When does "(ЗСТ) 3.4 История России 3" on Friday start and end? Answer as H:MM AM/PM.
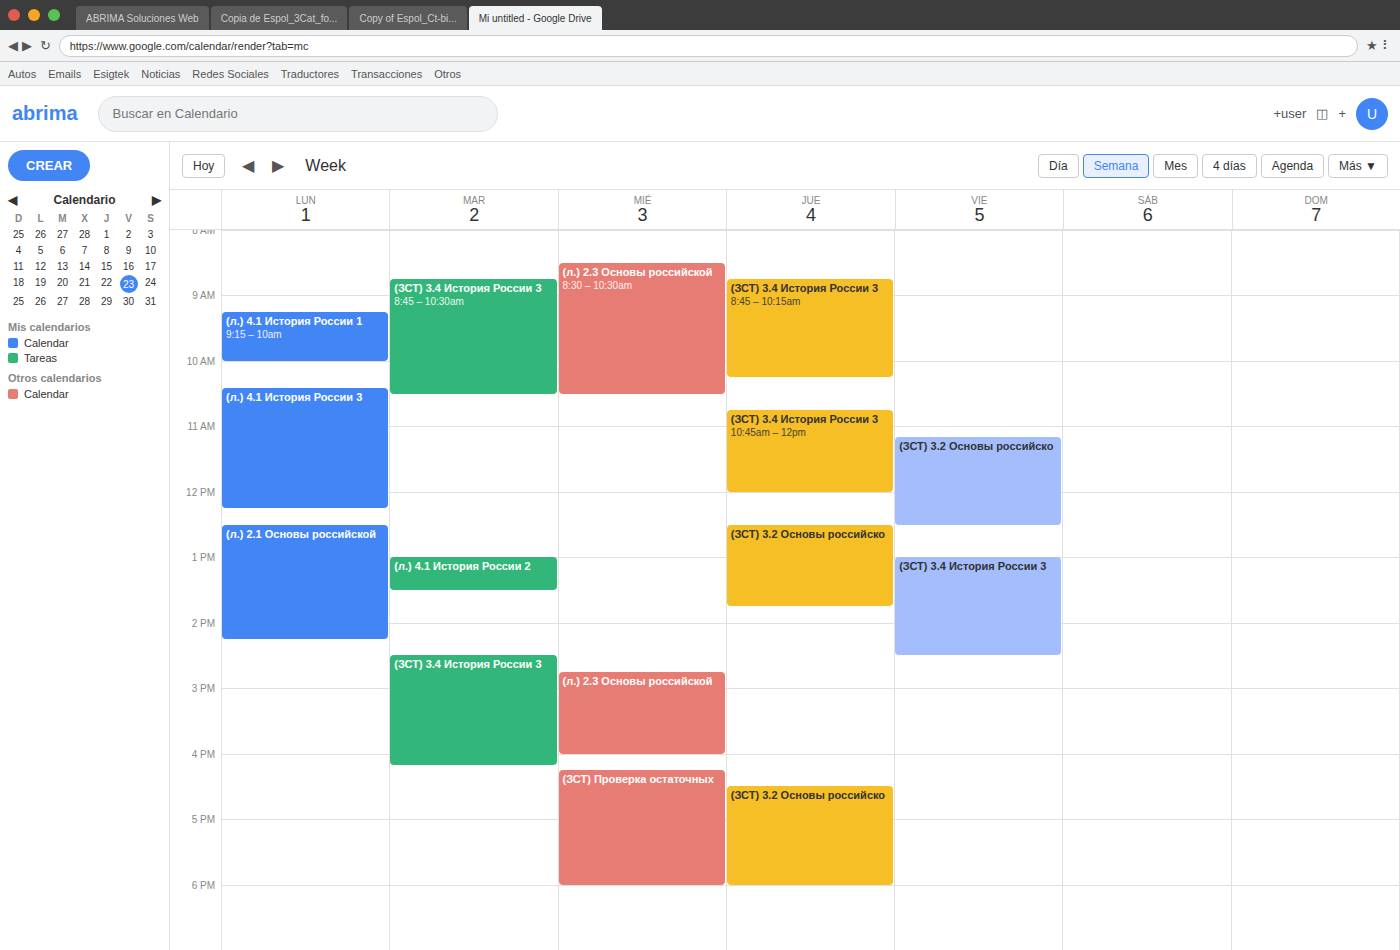
1:00 PM to 2:30 PM